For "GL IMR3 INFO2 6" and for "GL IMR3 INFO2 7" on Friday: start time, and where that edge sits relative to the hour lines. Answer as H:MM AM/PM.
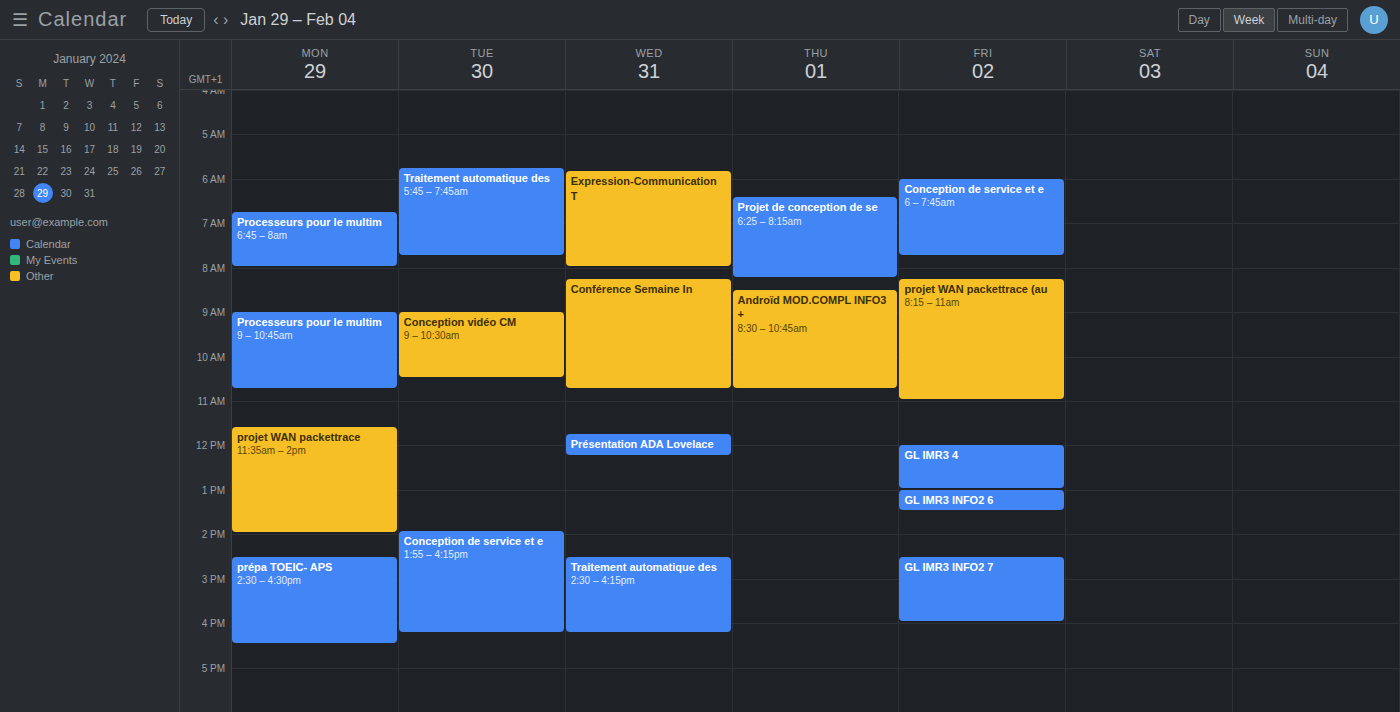
"GL IMR3 INFO2 6": 1:00 PM, exactly on the 1 PM line. "GL IMR3 INFO2 7": 2:30 PM, halfway between the 2 PM and 3 PM lines.